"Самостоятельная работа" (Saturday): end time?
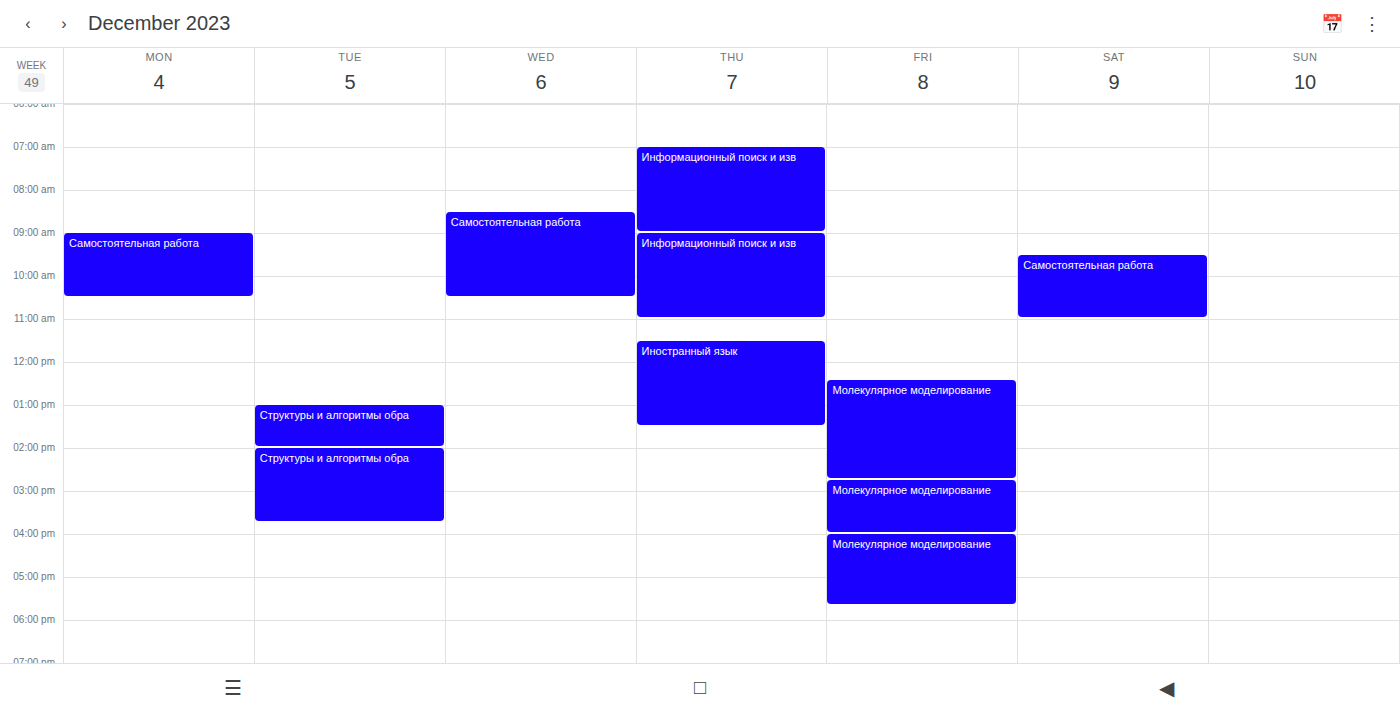
11:00 AM